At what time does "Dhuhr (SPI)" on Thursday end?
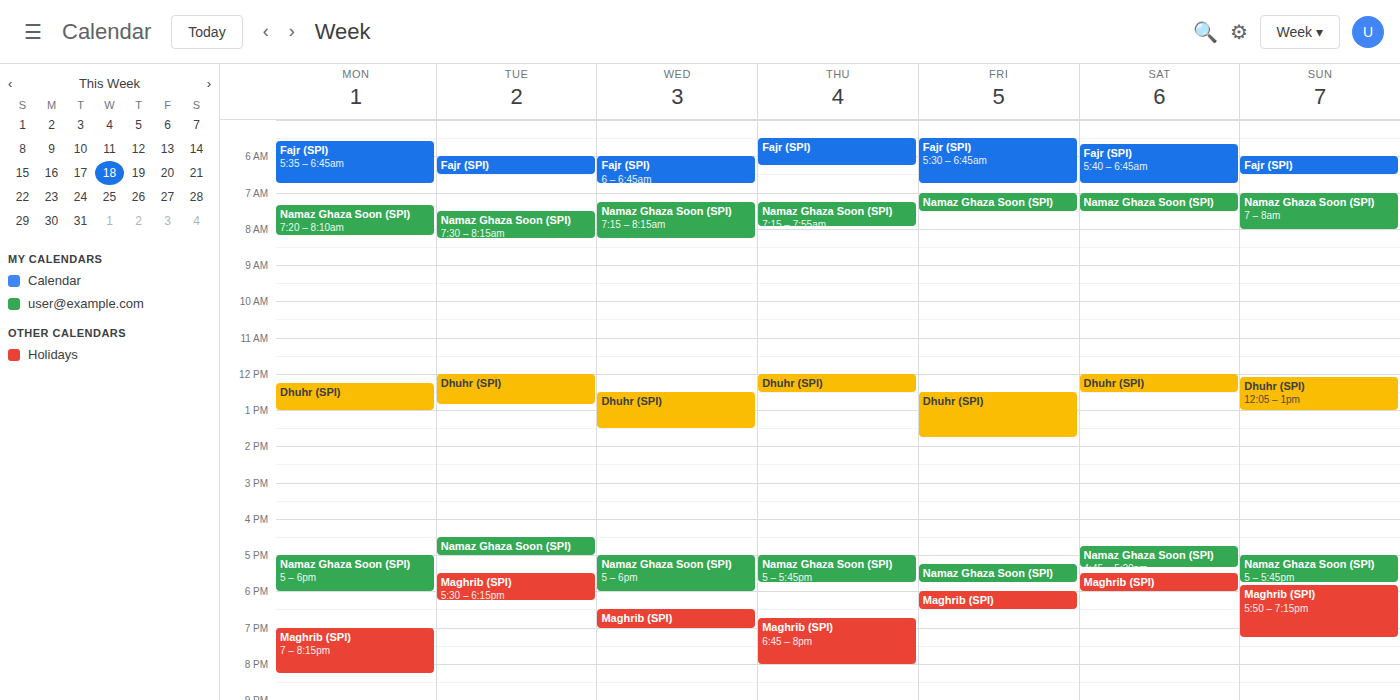
12:30 PM